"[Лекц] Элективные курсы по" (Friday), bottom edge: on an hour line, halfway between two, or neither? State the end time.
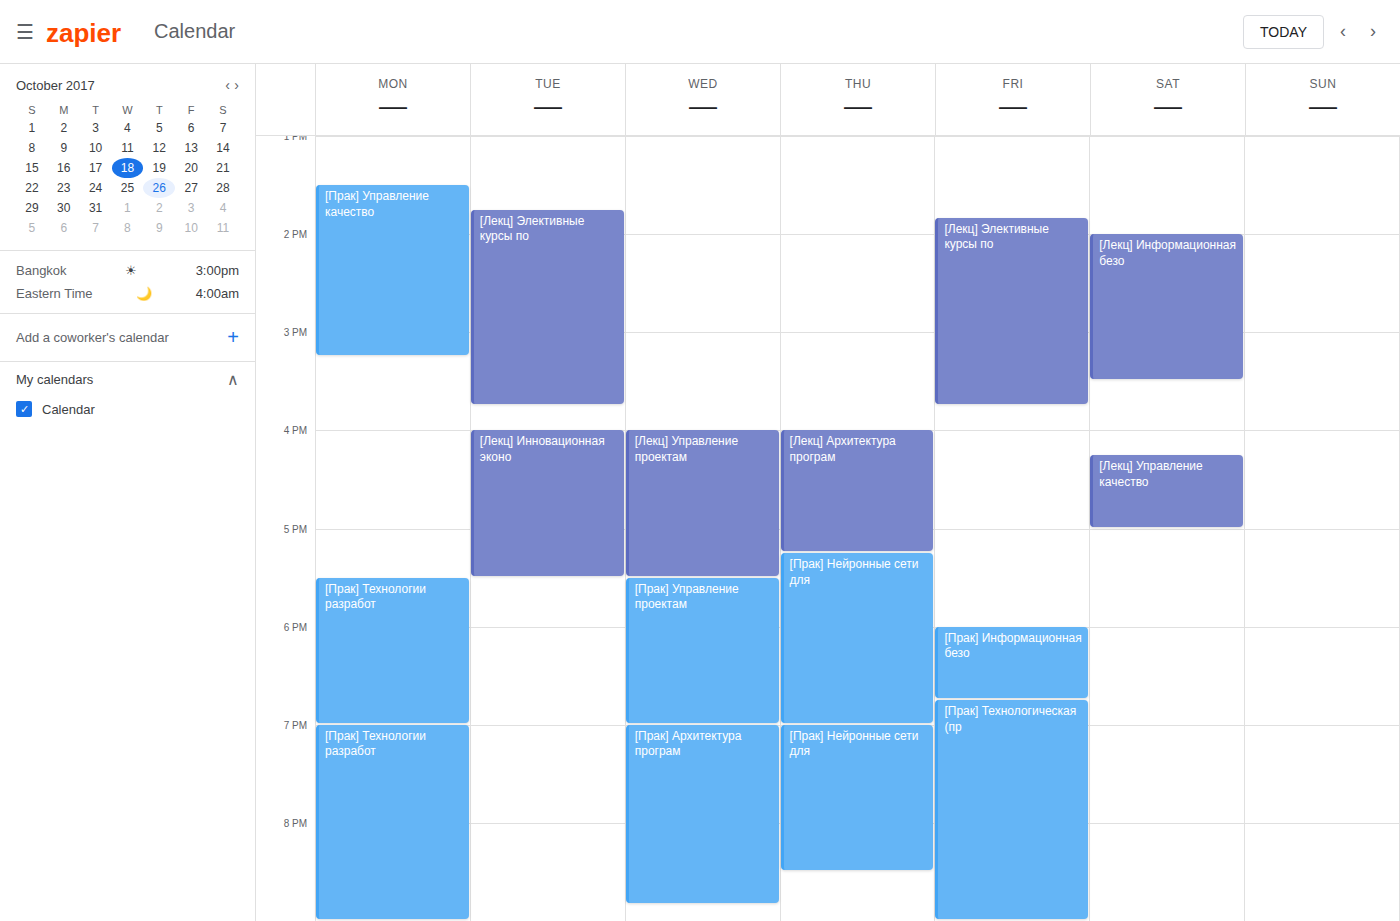
3:45 PM -- neither: three quarters of the way from the 3 PM line to the 4 PM line.